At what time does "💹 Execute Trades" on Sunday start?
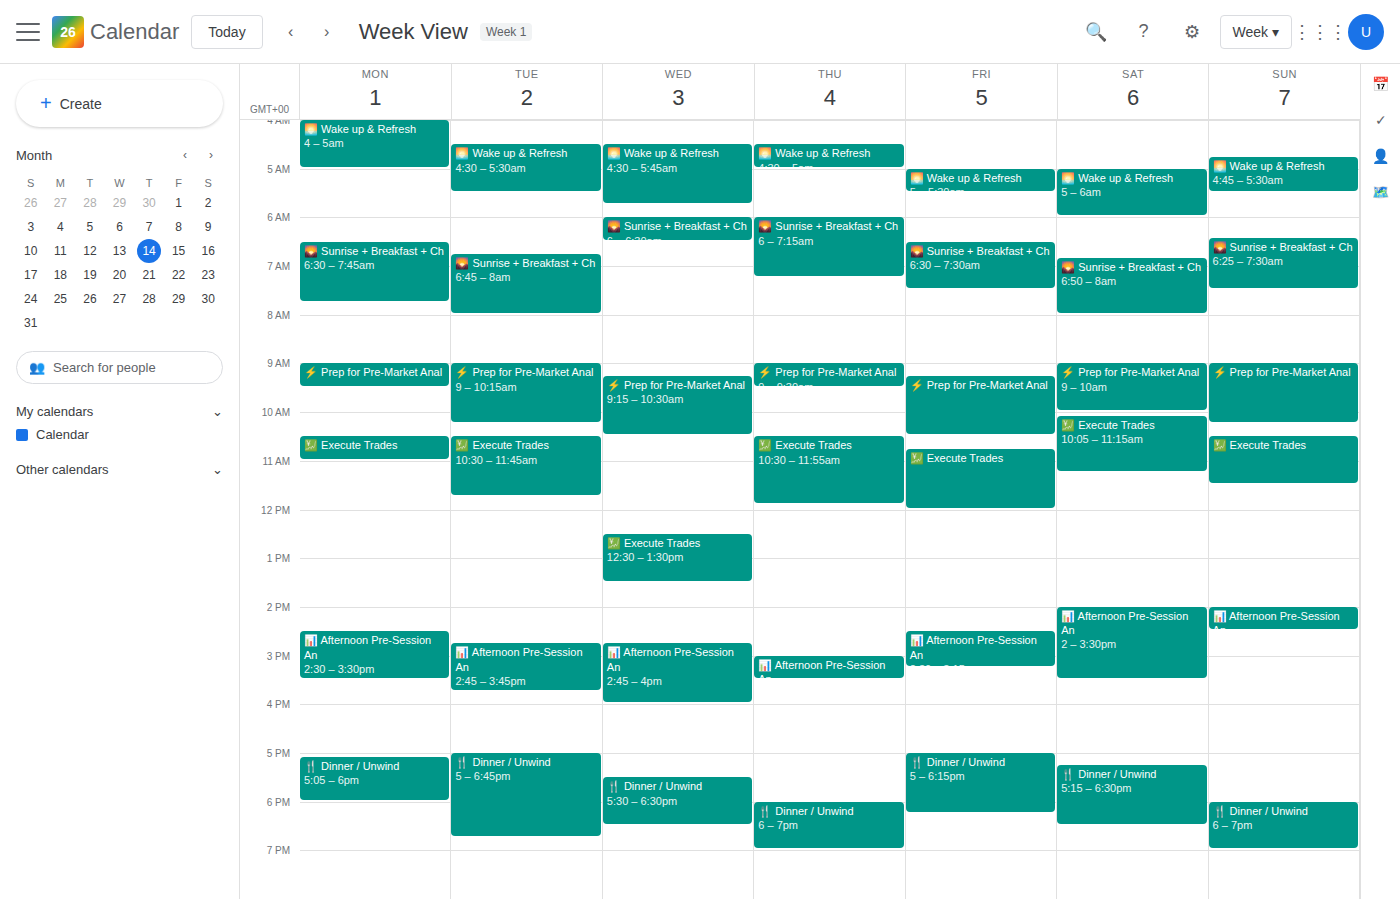
10:30 AM